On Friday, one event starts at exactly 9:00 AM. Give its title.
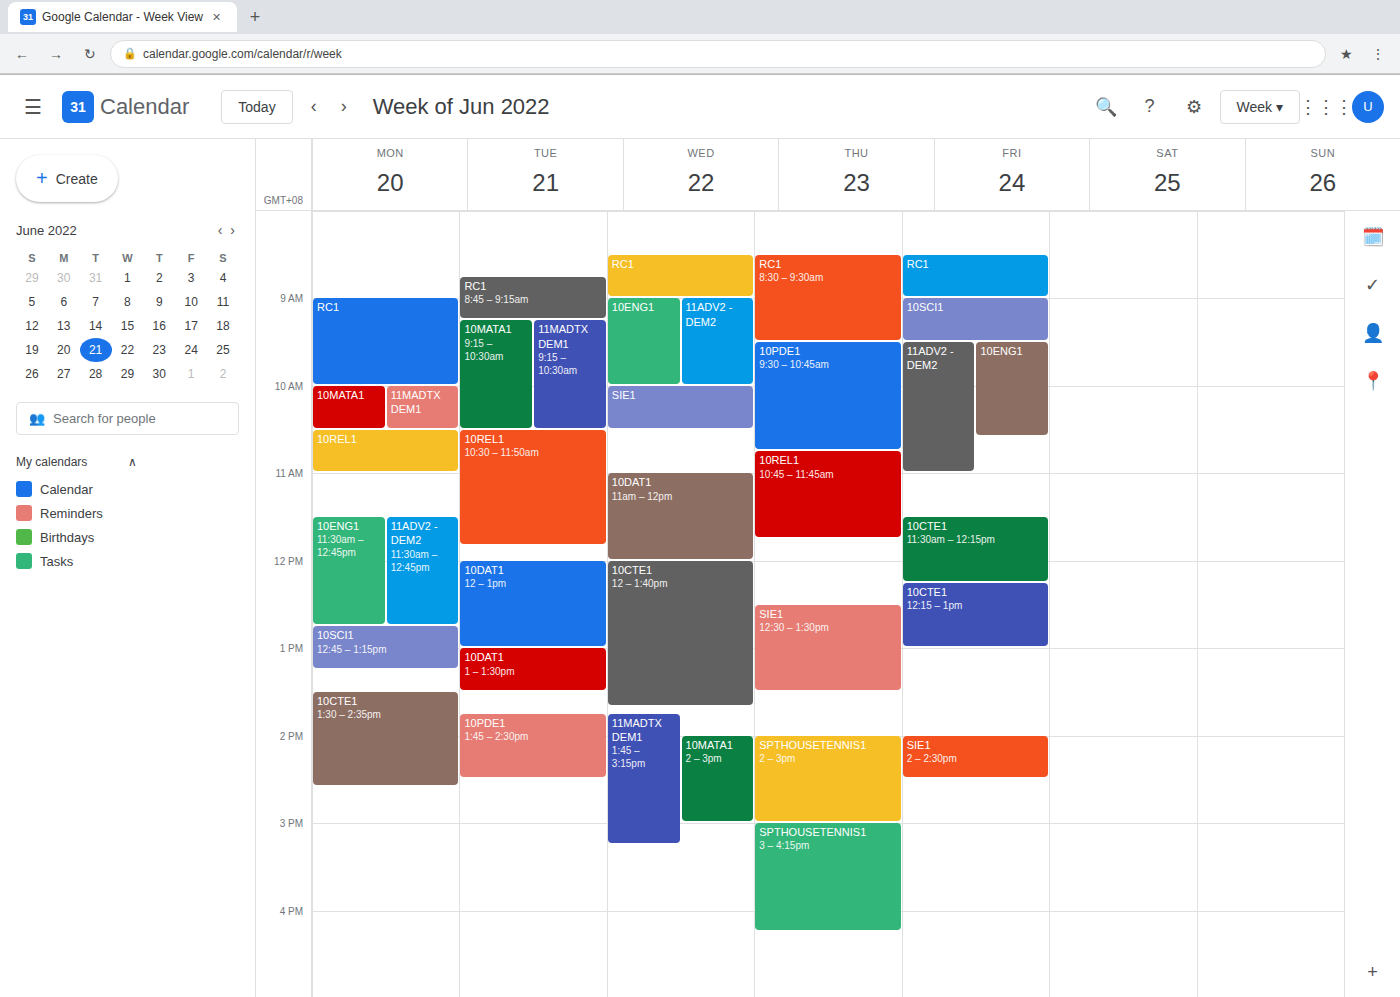
"10SCI1"